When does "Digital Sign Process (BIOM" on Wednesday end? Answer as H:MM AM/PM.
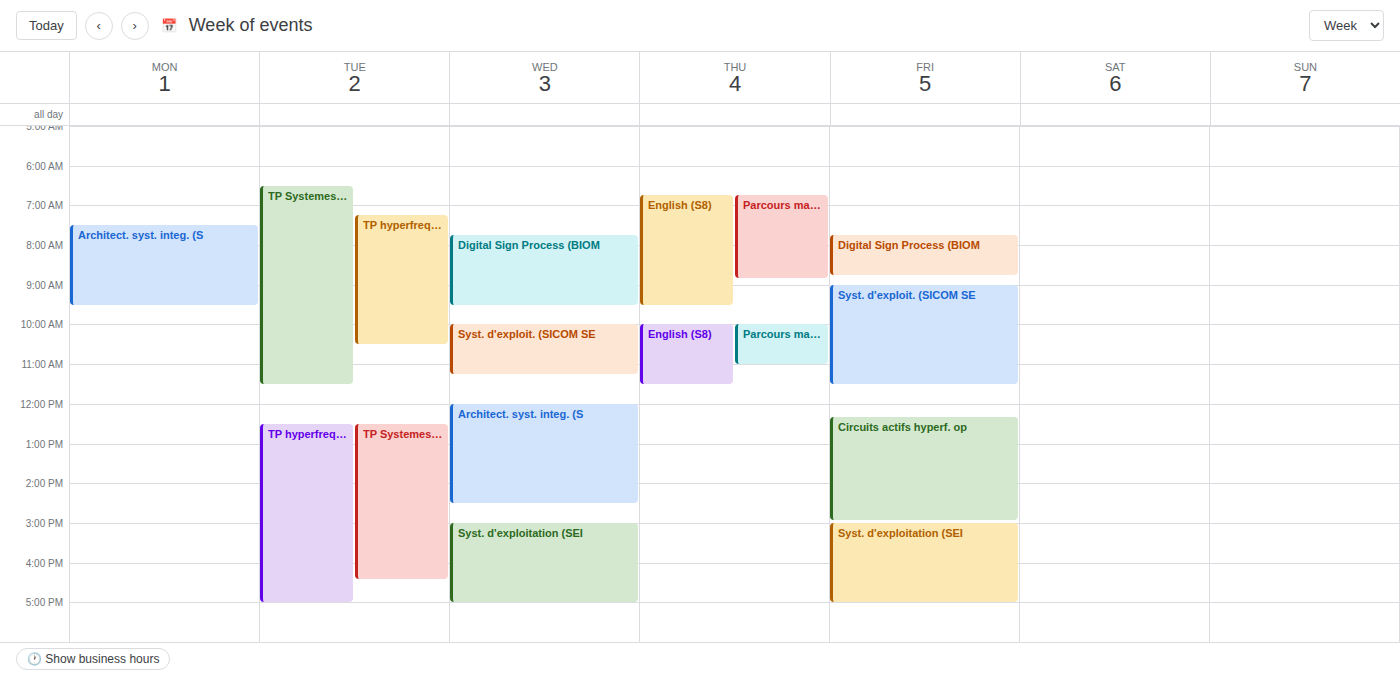
9:30 AM